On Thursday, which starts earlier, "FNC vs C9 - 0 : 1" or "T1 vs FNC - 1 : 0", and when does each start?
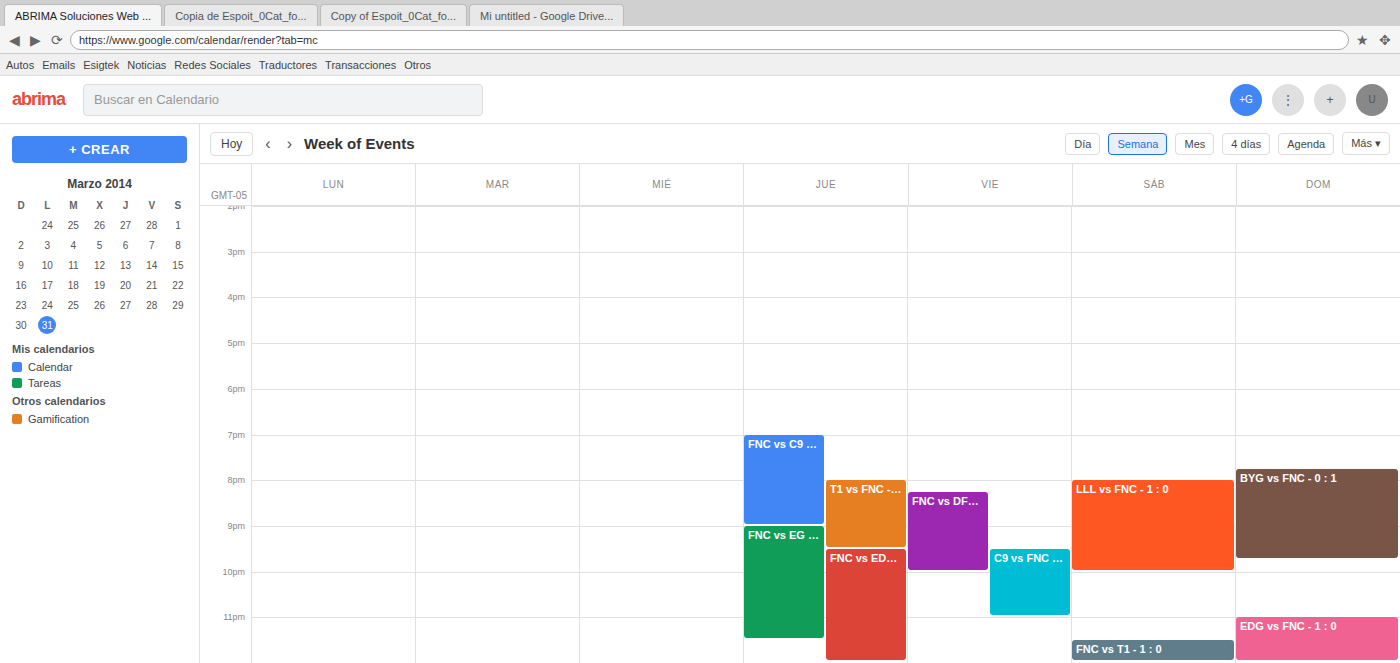
"FNC vs C9 - 0 : 1" 19:00; "T1 vs FNC - 1 : 0" 20:00.